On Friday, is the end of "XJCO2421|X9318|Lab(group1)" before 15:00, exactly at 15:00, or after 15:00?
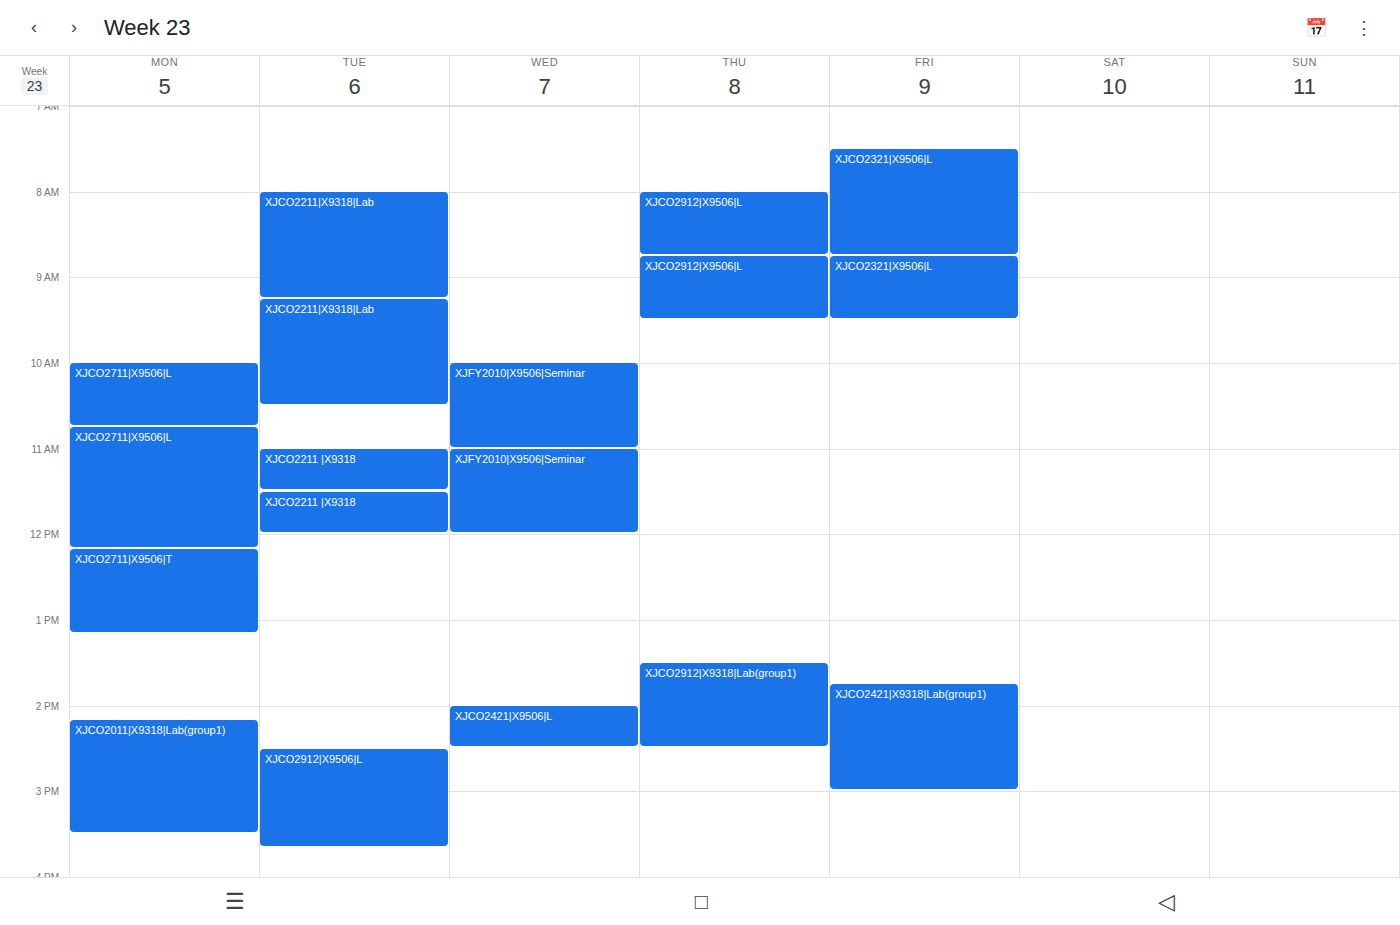
15:00 -- exactly at 15:00, on the 15:00 line.